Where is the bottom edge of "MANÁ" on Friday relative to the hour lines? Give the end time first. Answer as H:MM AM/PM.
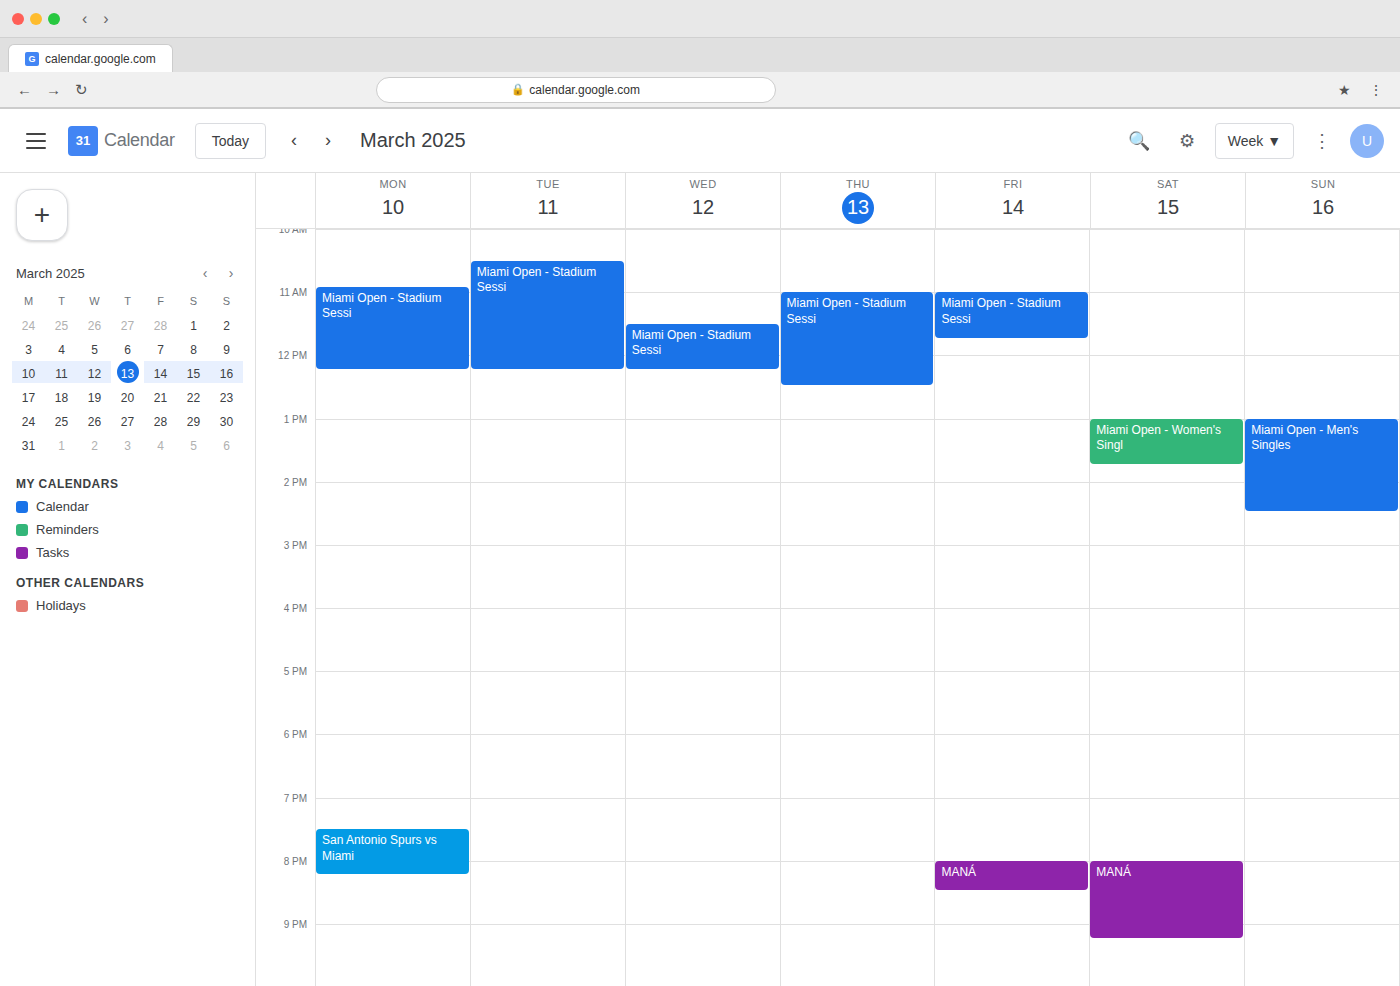
8:30 PM -- halfway between the 8 PM and 9 PM lines.